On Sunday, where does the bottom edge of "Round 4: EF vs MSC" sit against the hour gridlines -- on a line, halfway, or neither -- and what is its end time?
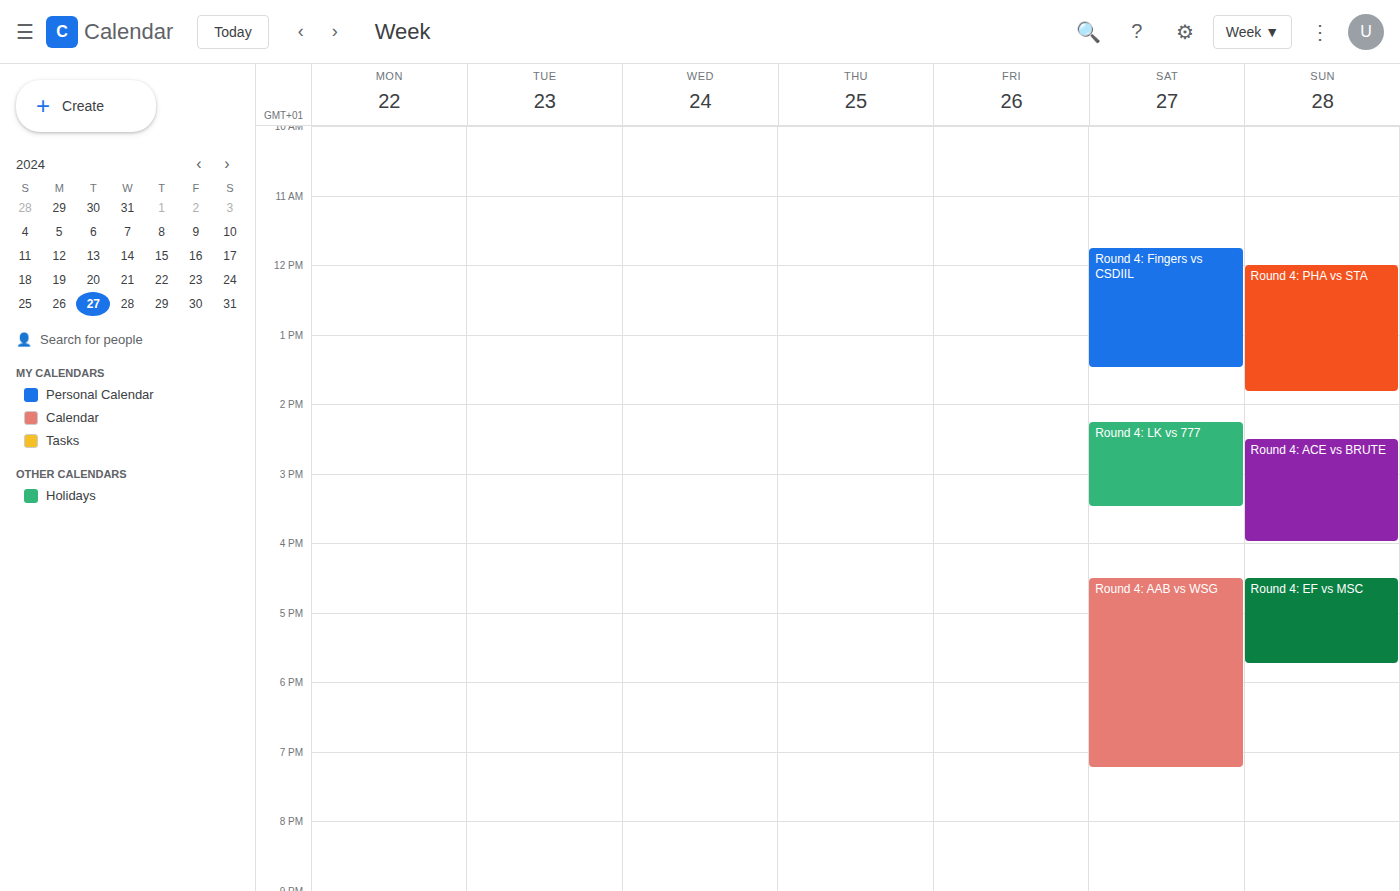
5:45 PM -- neither: three quarters of the way from the 5 PM line to the 6 PM line.